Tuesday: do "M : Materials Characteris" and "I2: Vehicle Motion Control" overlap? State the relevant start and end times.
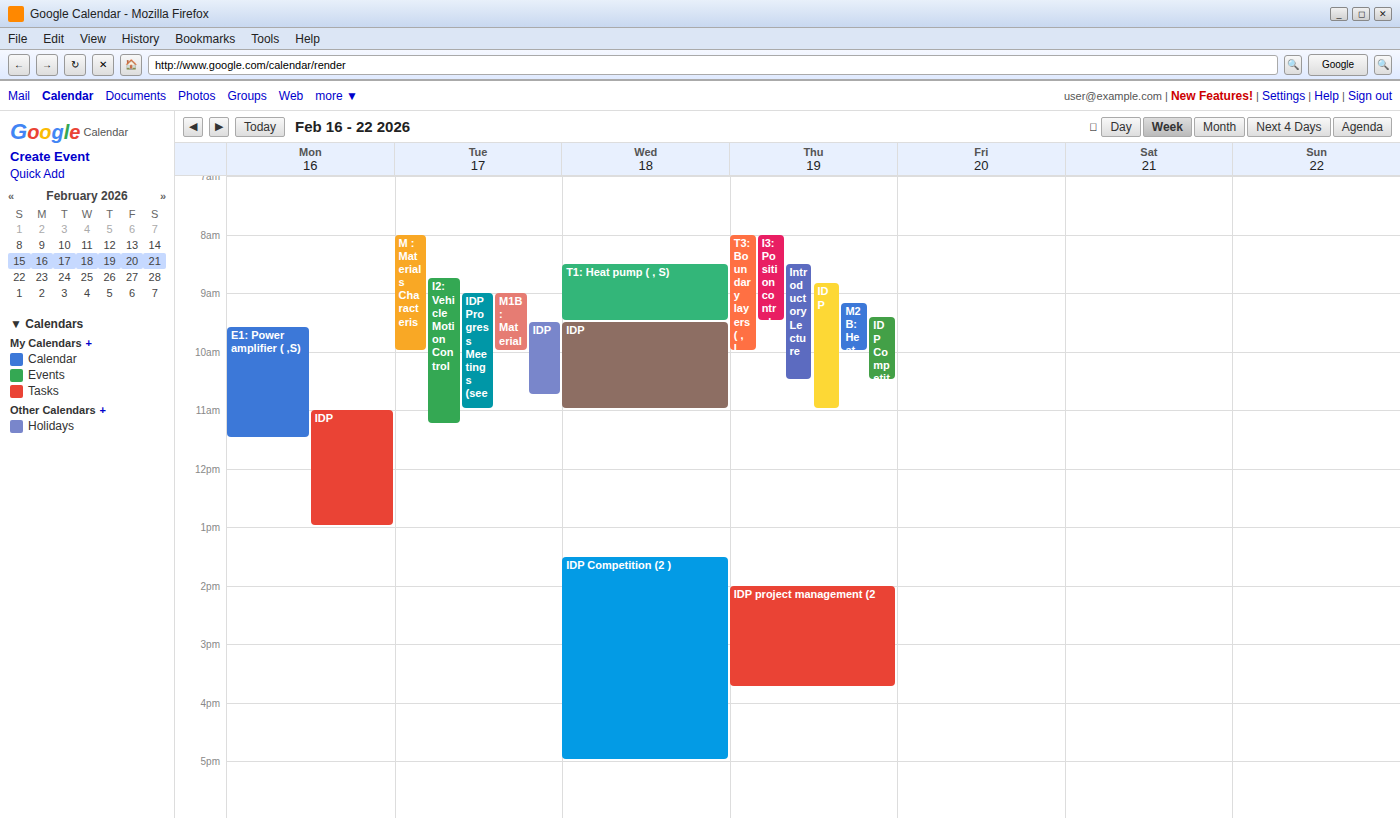
"I2: Vehicle Motion Control" starts at 8:45 AM, before "M : Materials Characteris" ends at 10:00 AM -- they overlap.